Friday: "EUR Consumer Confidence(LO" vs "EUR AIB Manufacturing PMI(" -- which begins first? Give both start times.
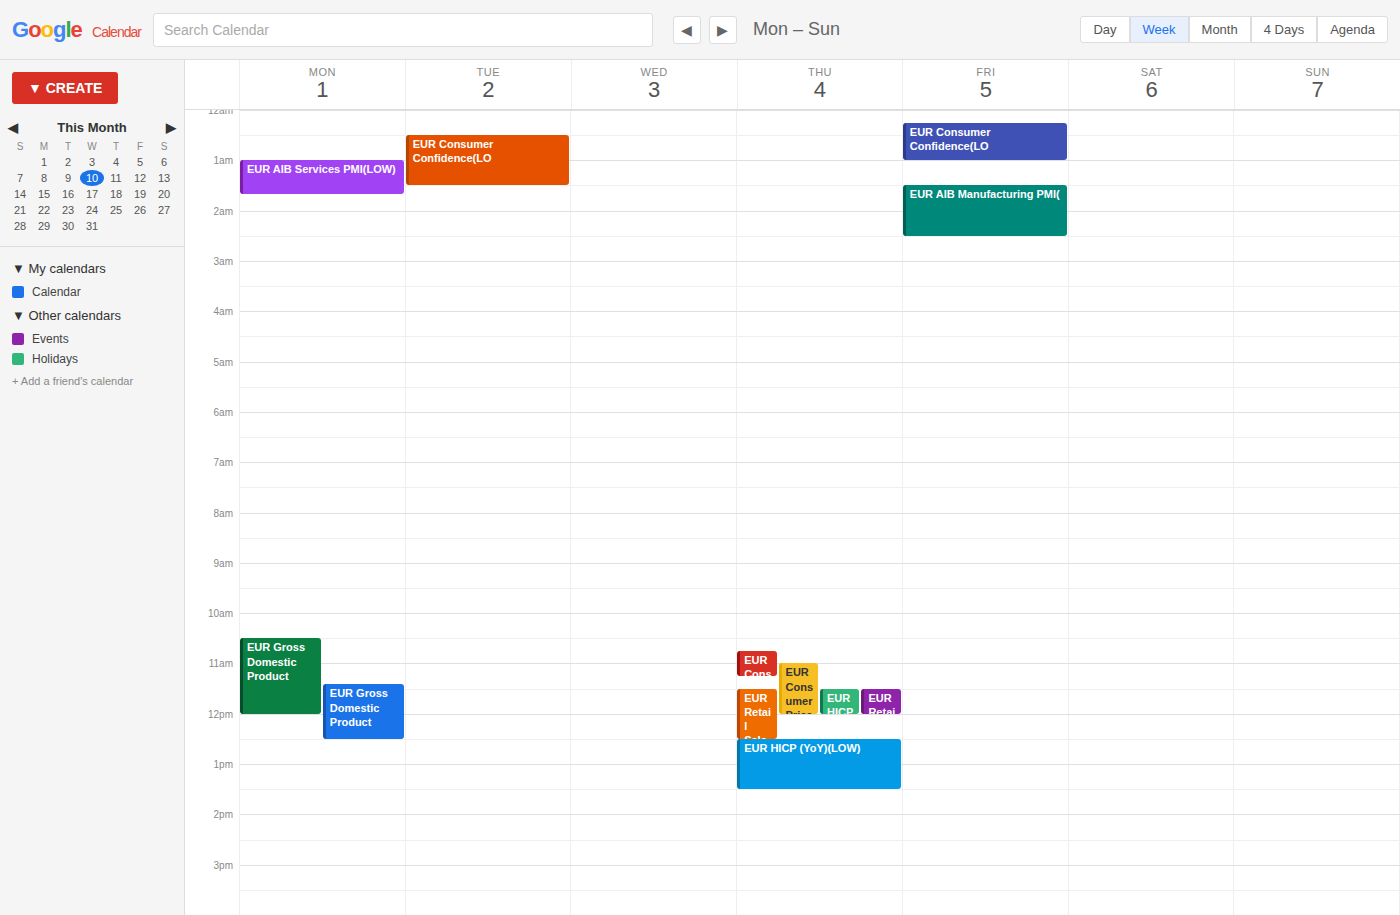
"EUR Consumer Confidence(LO" 12:15 AM; "EUR AIB Manufacturing PMI(" 1:30 AM.